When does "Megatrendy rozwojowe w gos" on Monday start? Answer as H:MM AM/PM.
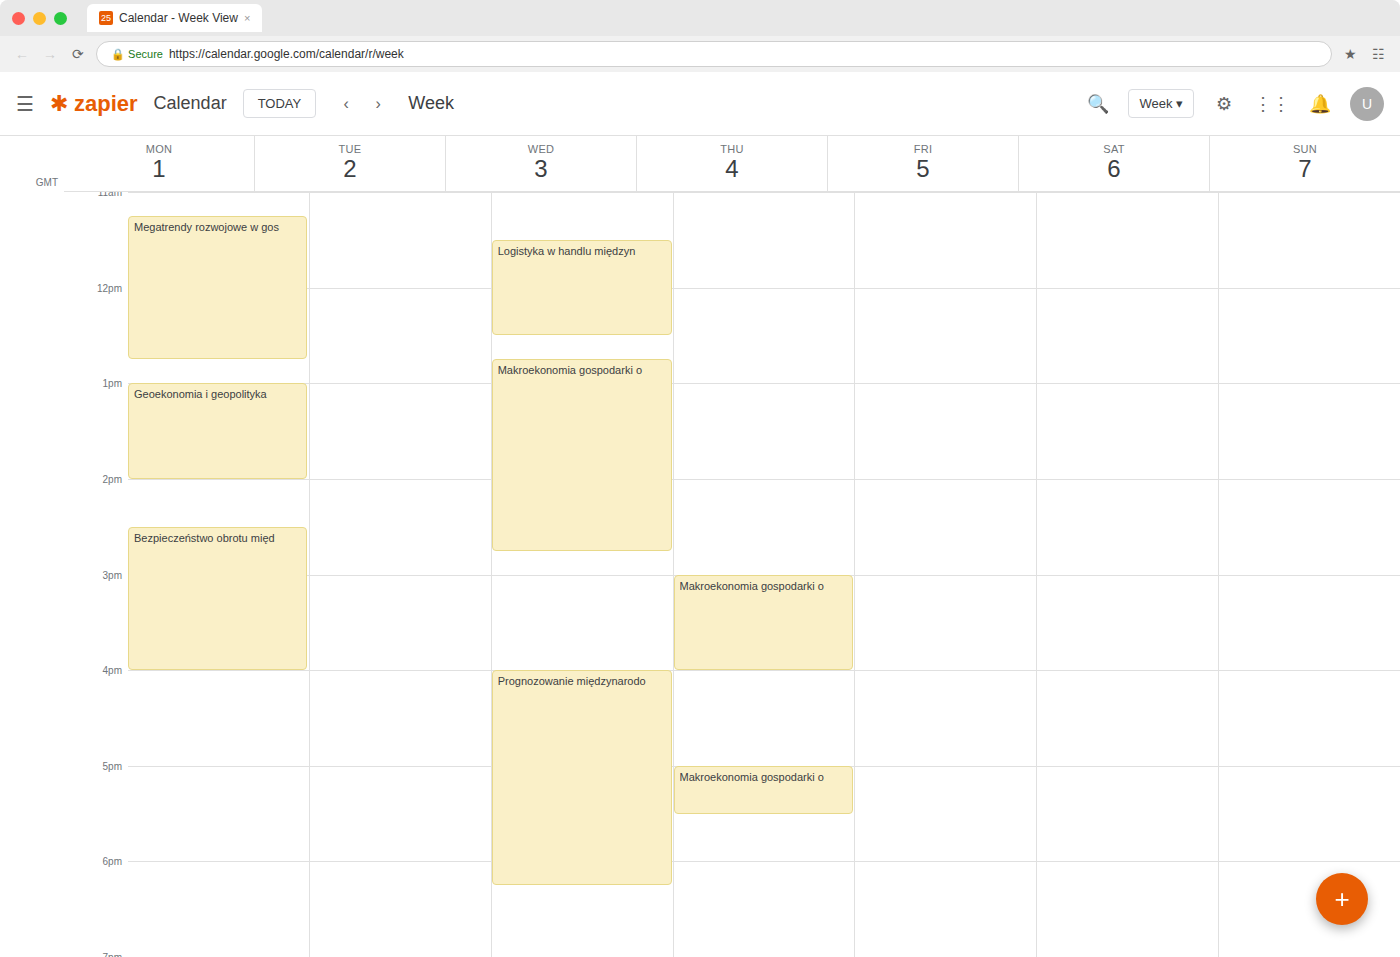
11:15 AM